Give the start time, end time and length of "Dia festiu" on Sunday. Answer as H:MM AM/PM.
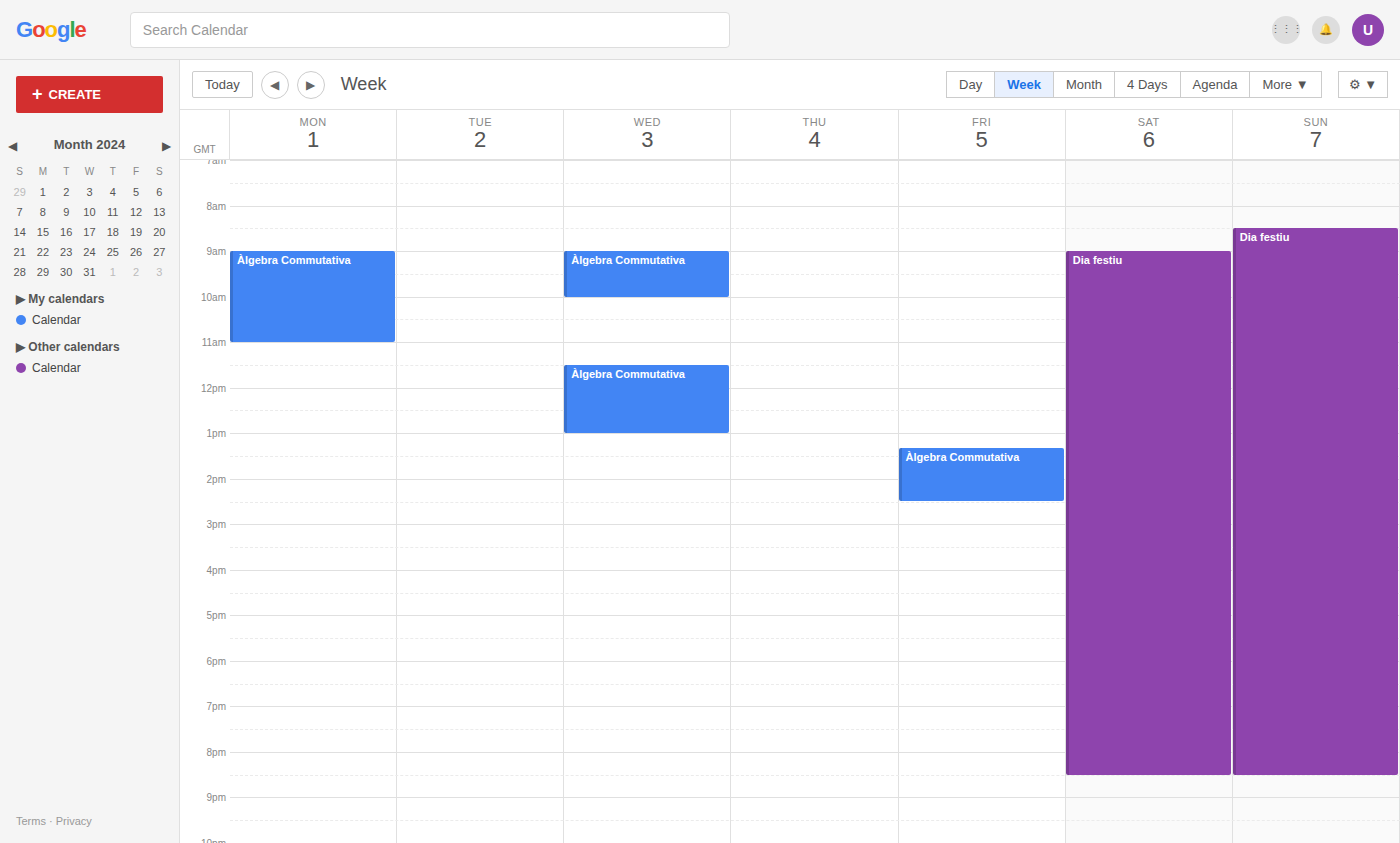
8:30 AM to 8:30 PM, 12 hours